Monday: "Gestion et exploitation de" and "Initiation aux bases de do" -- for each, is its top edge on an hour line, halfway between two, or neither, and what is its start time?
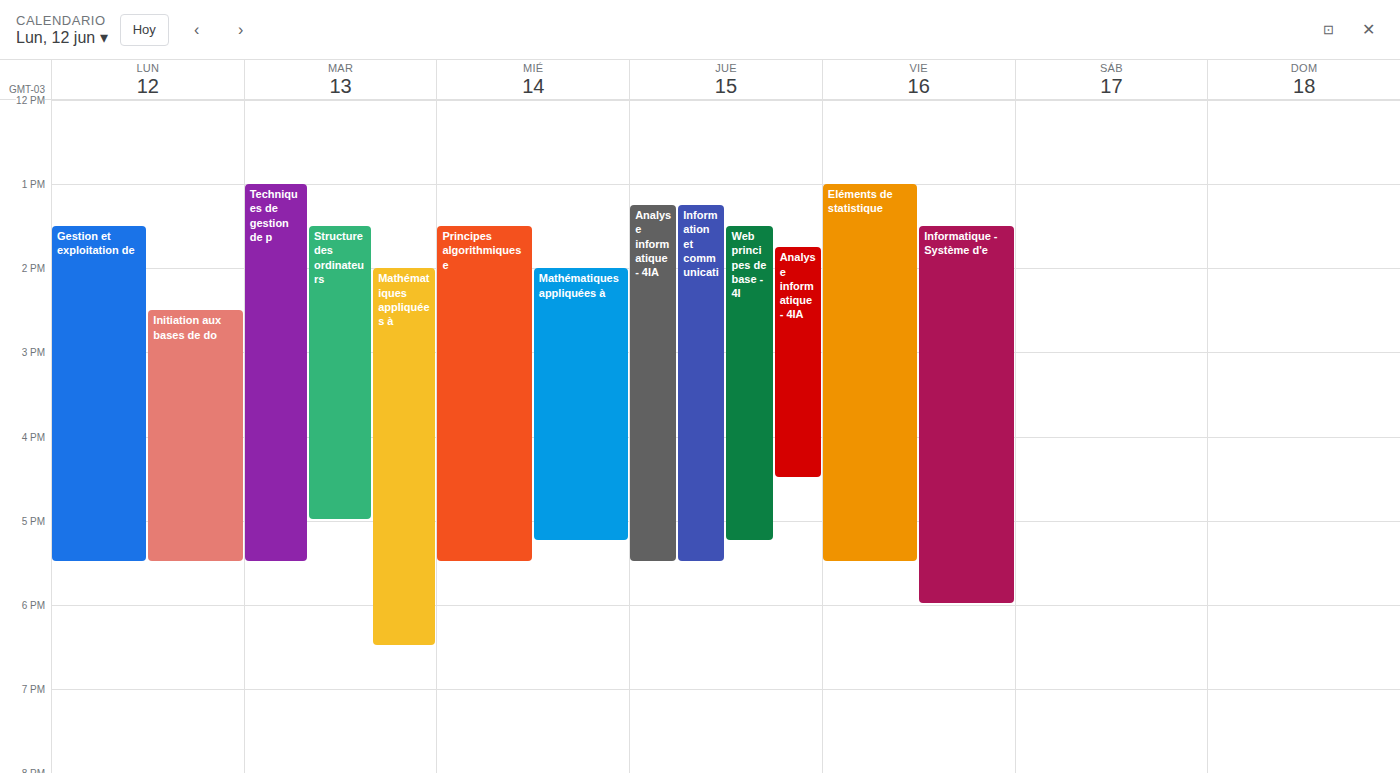
"Gestion et exploitation de": 1:30 PM, halfway between the 1 PM and 2 PM lines. "Initiation aux bases de do": 2:30 PM, halfway between the 2 PM and 3 PM lines.